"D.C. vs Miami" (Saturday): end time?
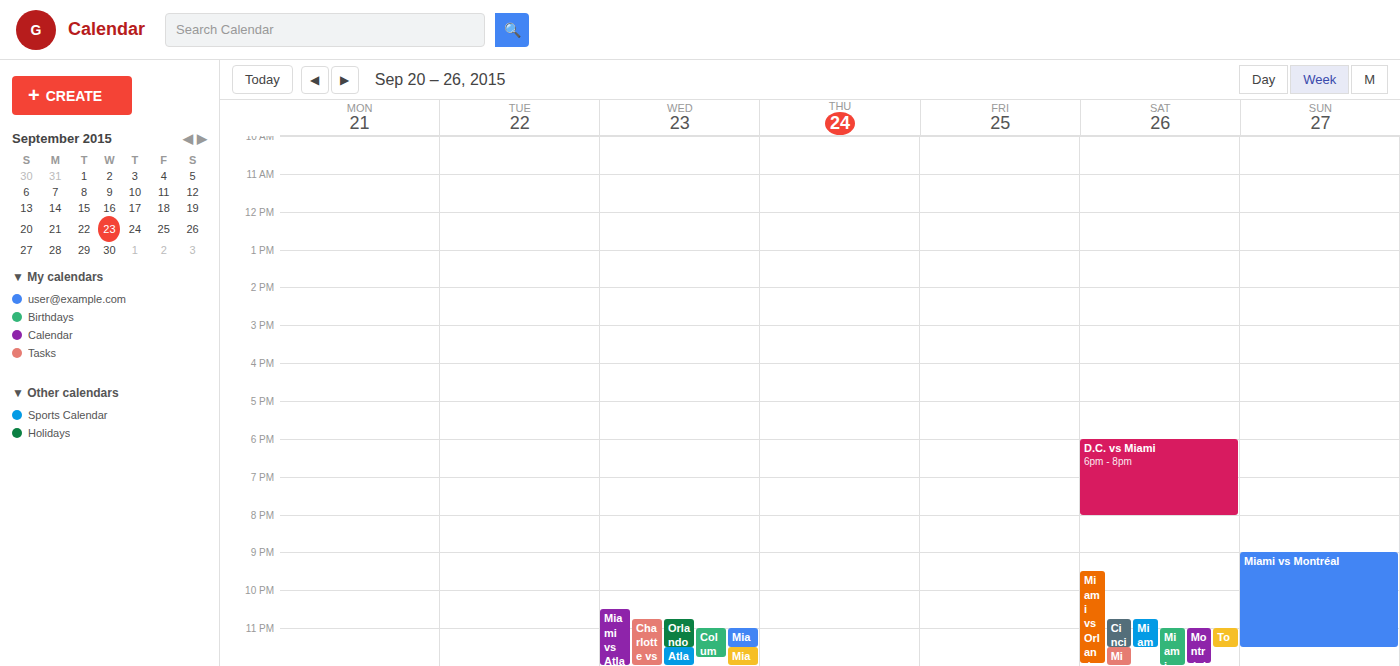
8:00 PM